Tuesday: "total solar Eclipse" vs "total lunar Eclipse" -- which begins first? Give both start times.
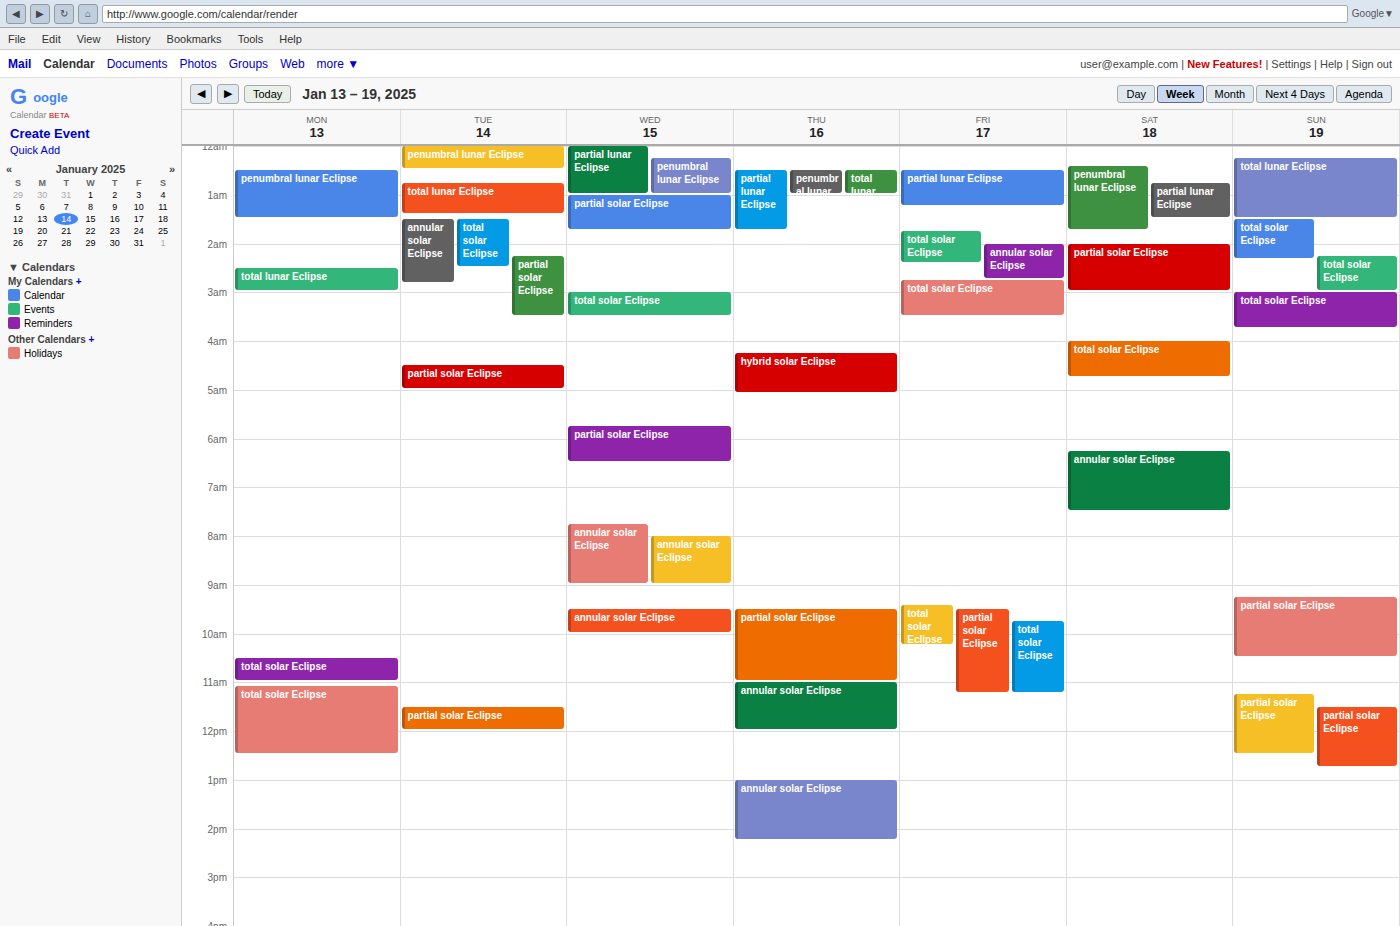
"total lunar Eclipse" 12:45 AM; "total solar Eclipse" 1:30 AM.